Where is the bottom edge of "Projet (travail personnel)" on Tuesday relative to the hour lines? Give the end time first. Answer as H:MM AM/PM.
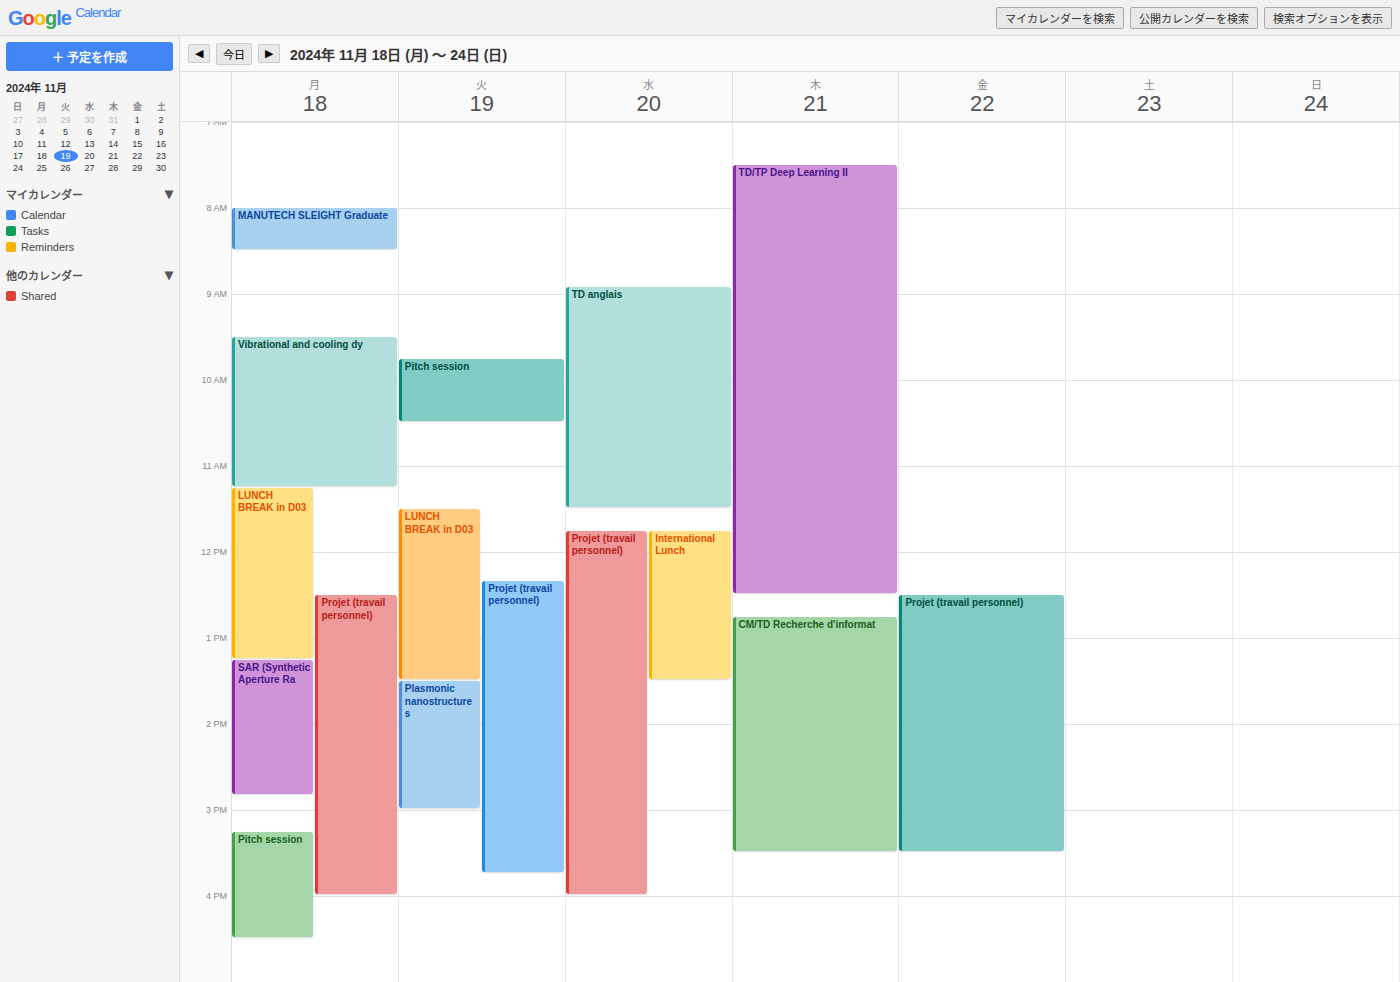
3:45 PM -- neither: three quarters of the way from the 3 PM line to the 4 PM line.